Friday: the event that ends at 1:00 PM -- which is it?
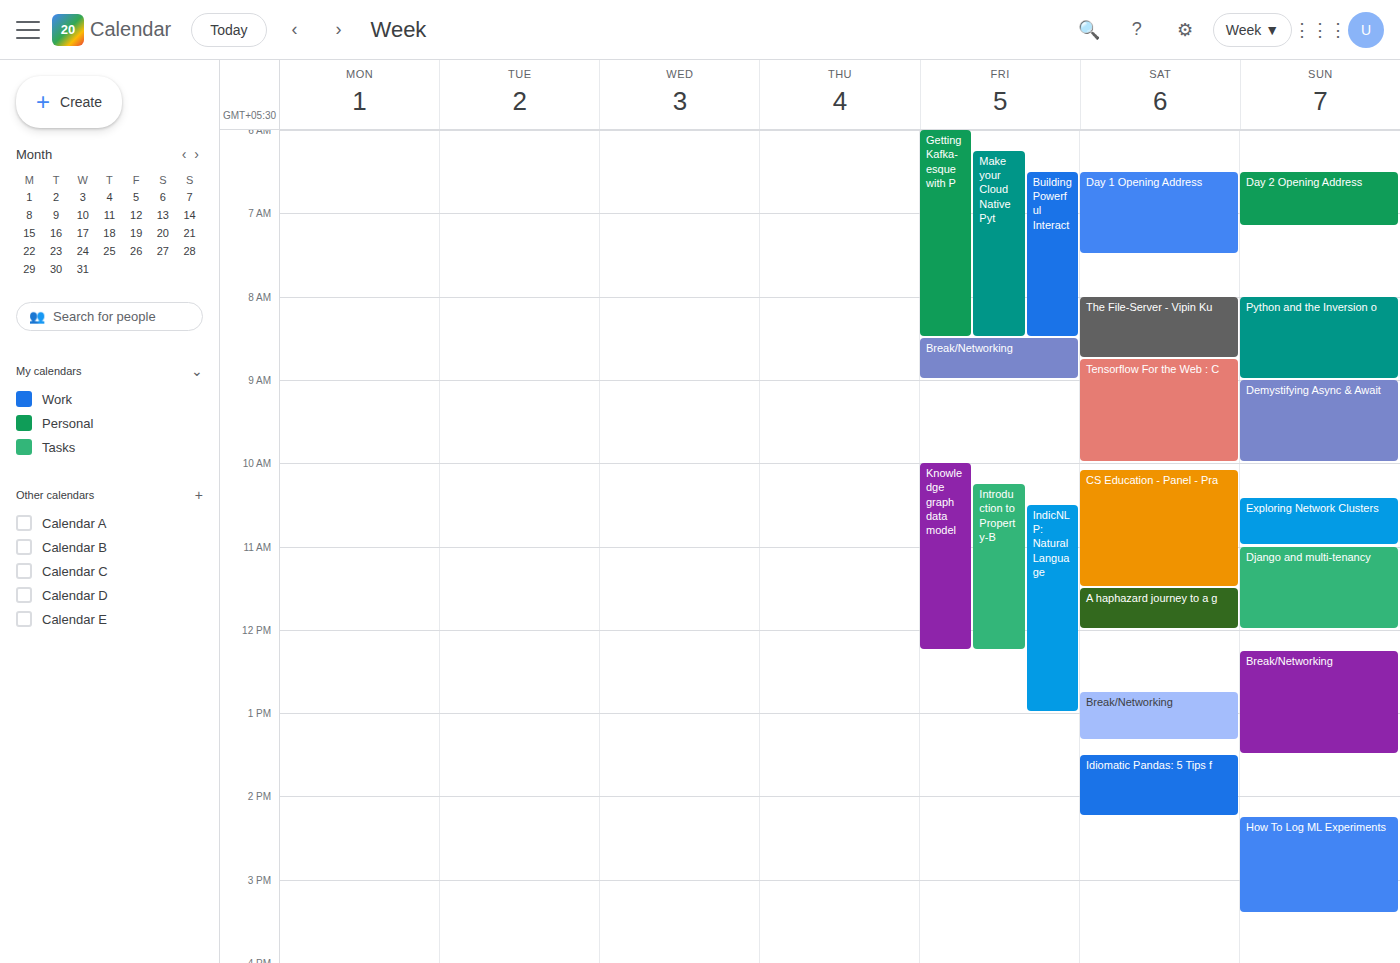
"IndicNLP: Natural Language"